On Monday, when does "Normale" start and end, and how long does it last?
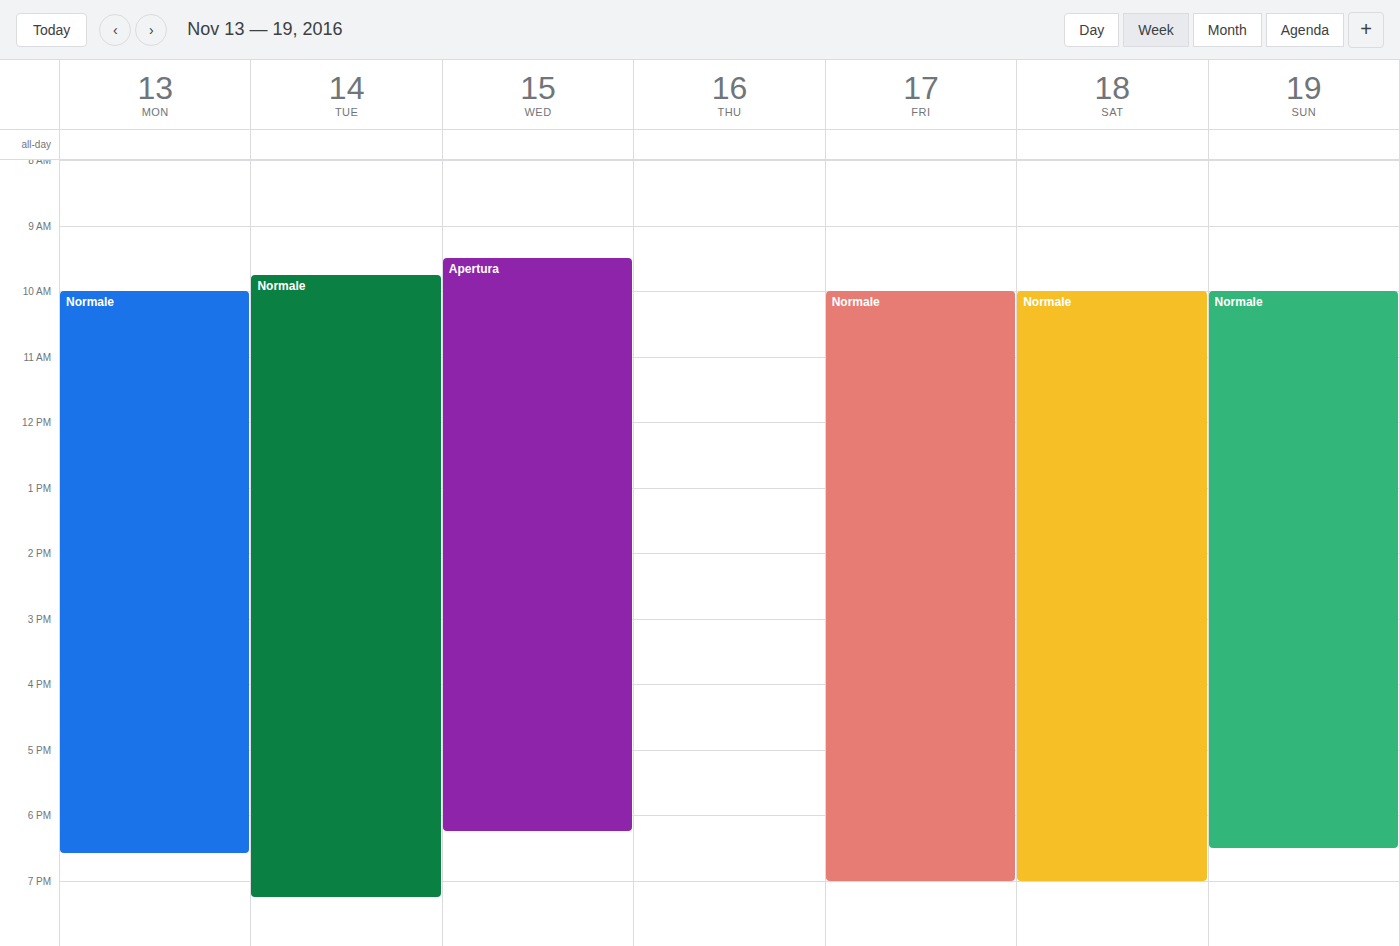
10:00 AM to 6:35 PM, 8 hours 35 minutes